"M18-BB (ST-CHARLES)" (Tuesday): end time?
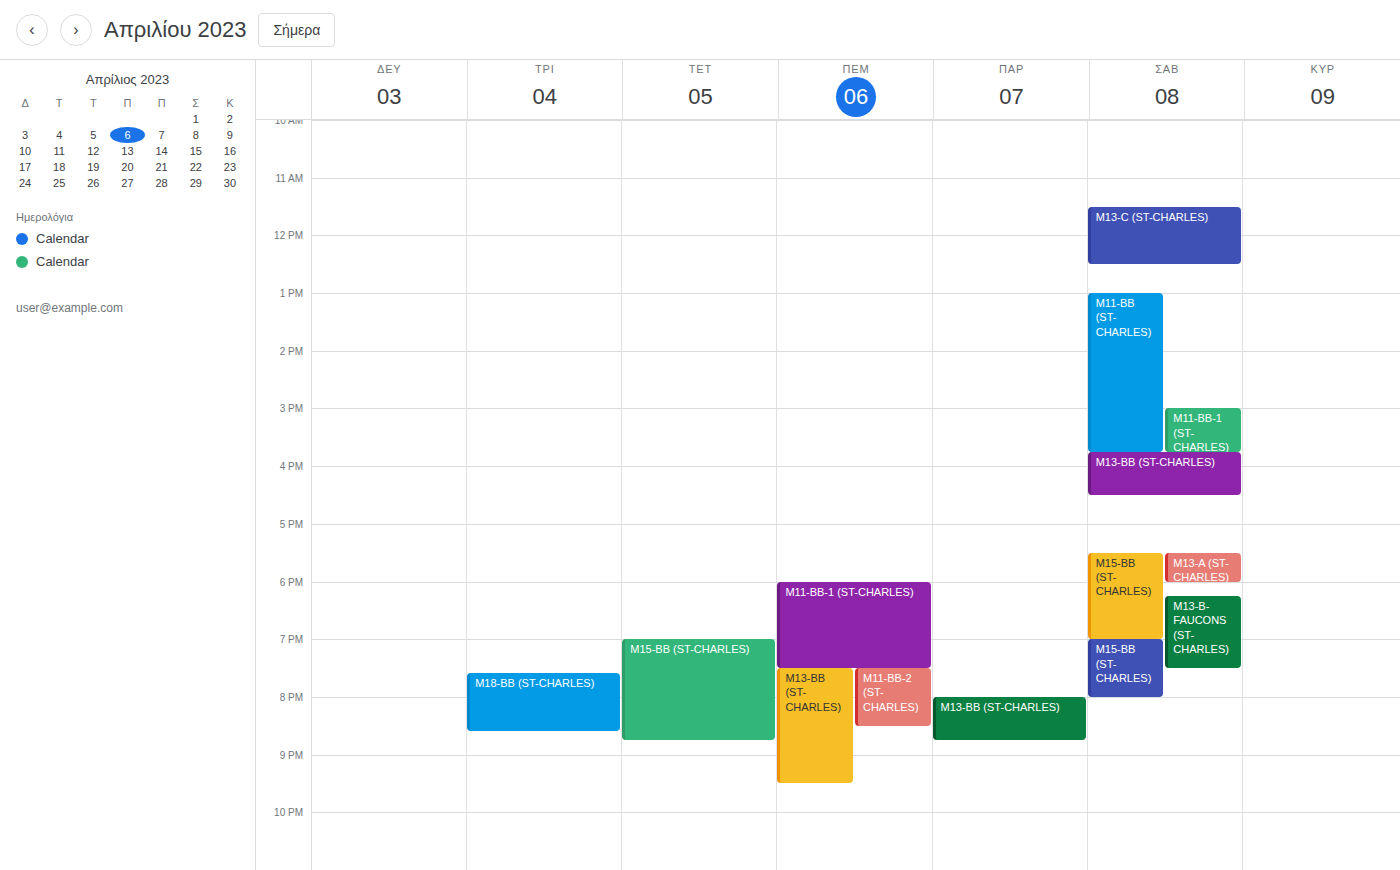
8:35 PM